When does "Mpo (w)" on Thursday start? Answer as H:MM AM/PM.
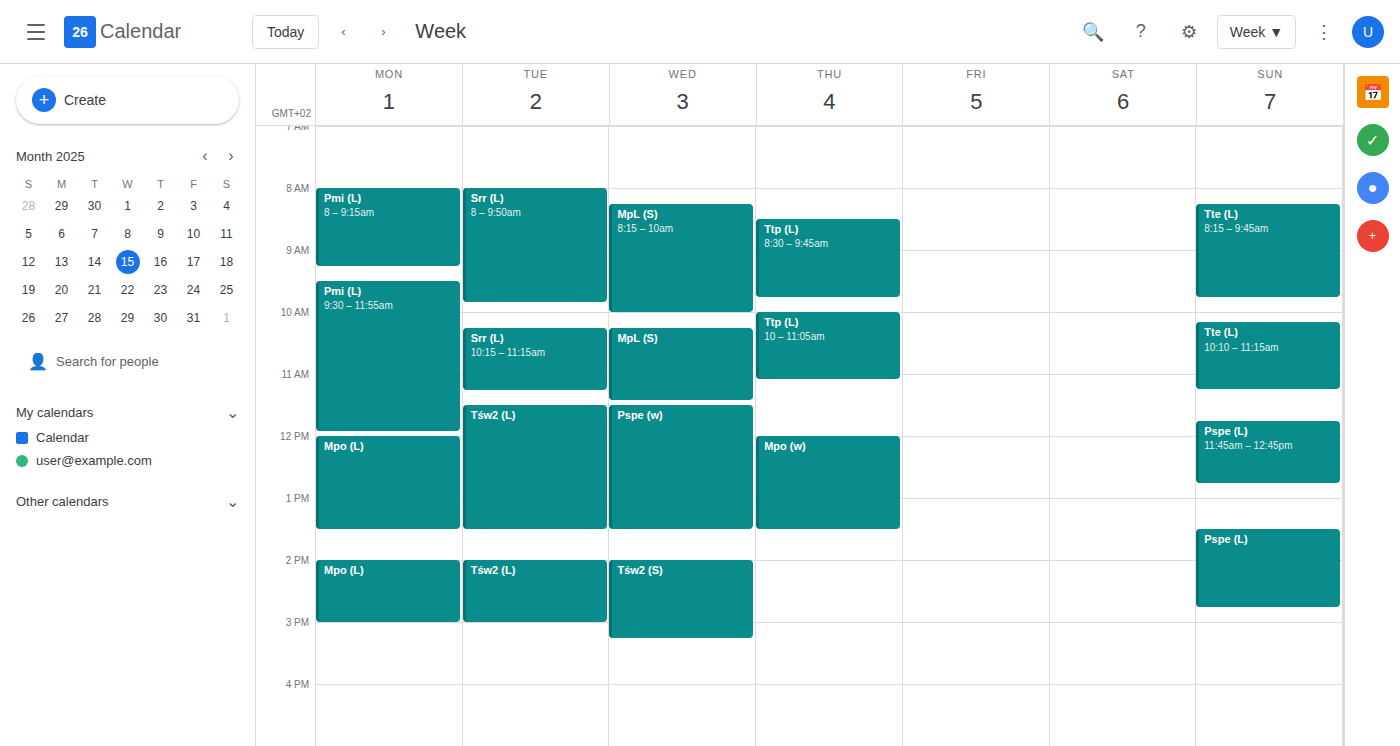
12:00 PM